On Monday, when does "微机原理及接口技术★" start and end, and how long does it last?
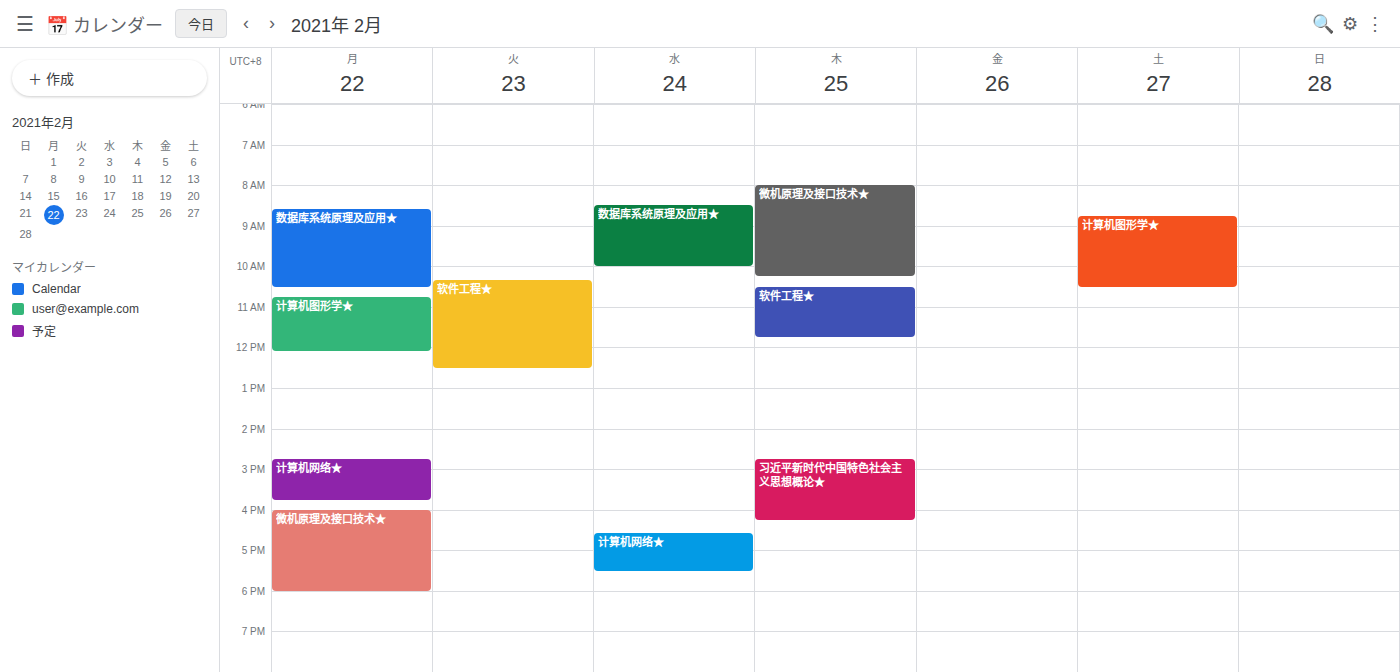
4:00 PM to 6:00 PM, 2 hours